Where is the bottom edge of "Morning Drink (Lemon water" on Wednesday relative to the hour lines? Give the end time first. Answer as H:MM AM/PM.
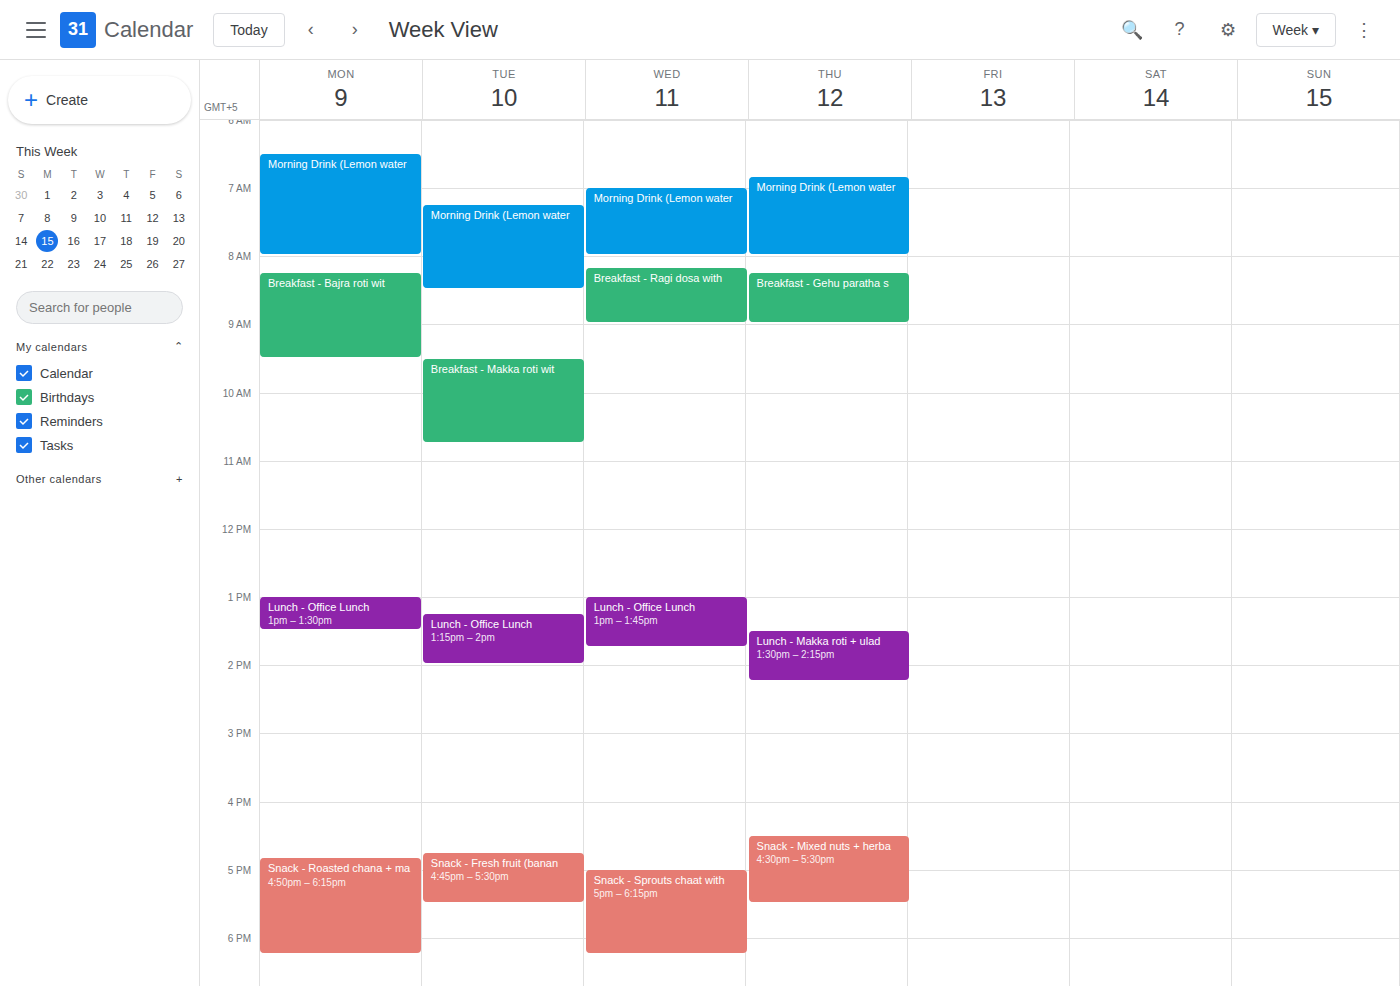
8:00 AM -- exactly on the 8 AM line.